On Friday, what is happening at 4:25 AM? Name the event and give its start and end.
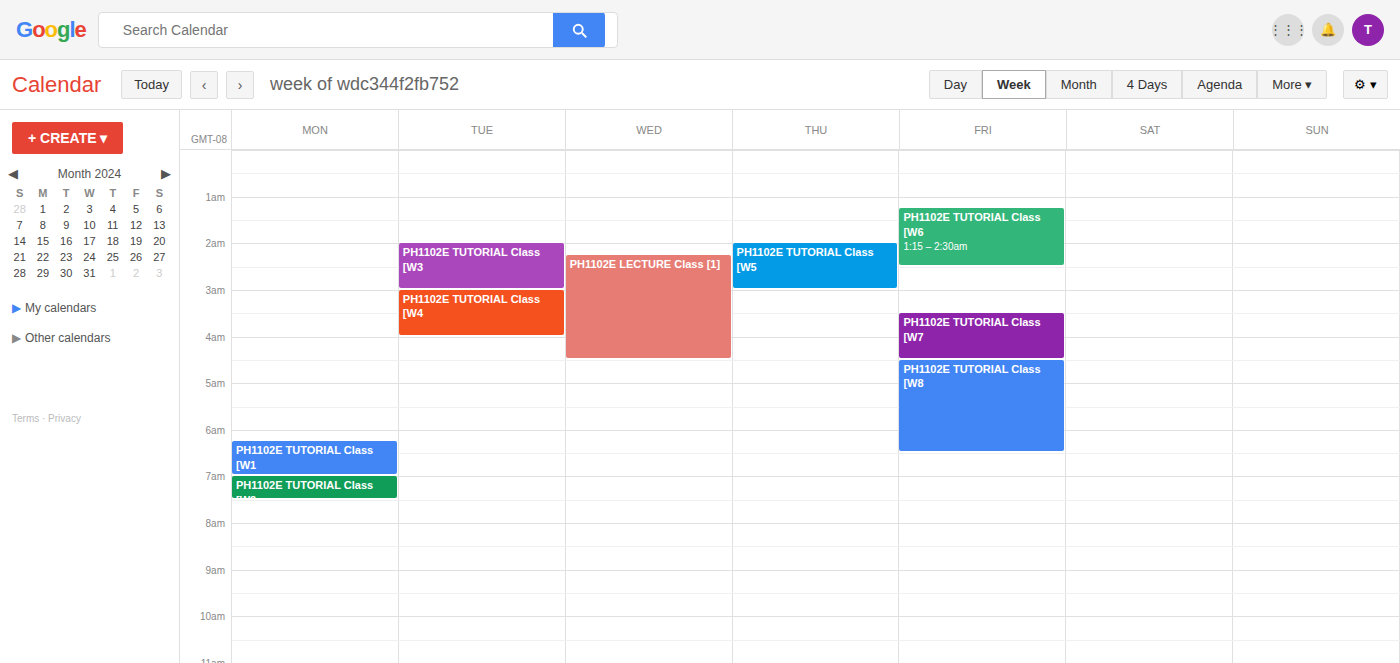
"PH1102E TUTORIAL Class [W7", 3:30 AM to 4:30 AM